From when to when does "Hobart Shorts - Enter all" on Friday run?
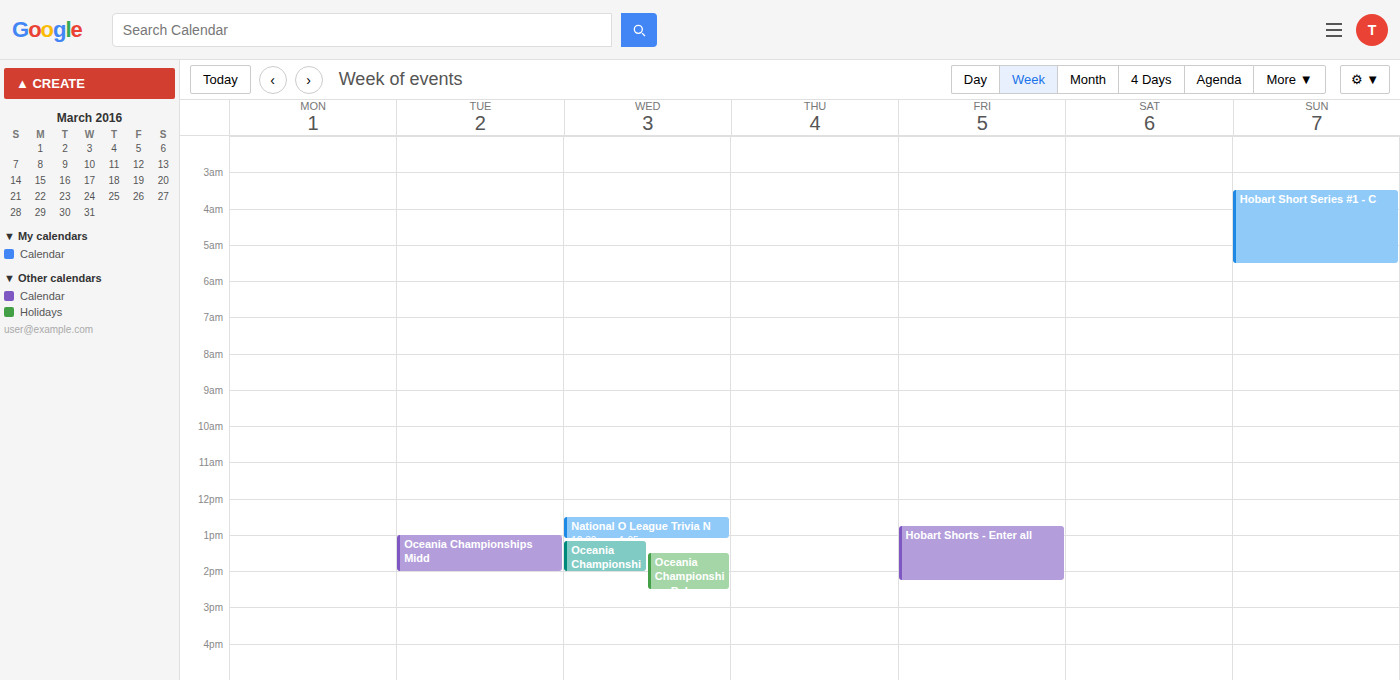
12:45 to 14:15